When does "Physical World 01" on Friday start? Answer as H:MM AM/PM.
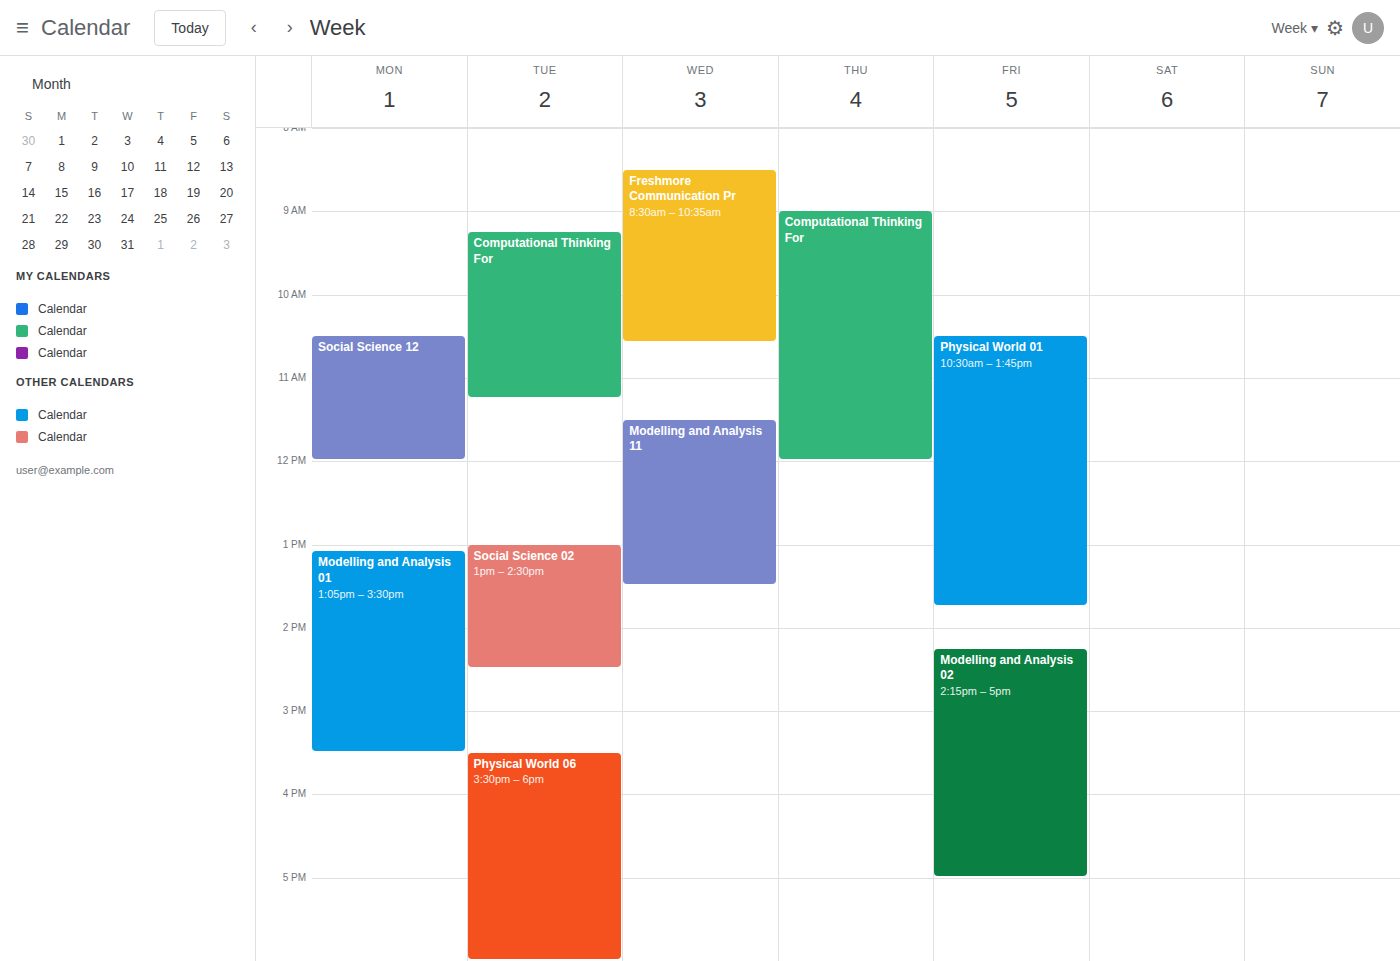
10:30 AM